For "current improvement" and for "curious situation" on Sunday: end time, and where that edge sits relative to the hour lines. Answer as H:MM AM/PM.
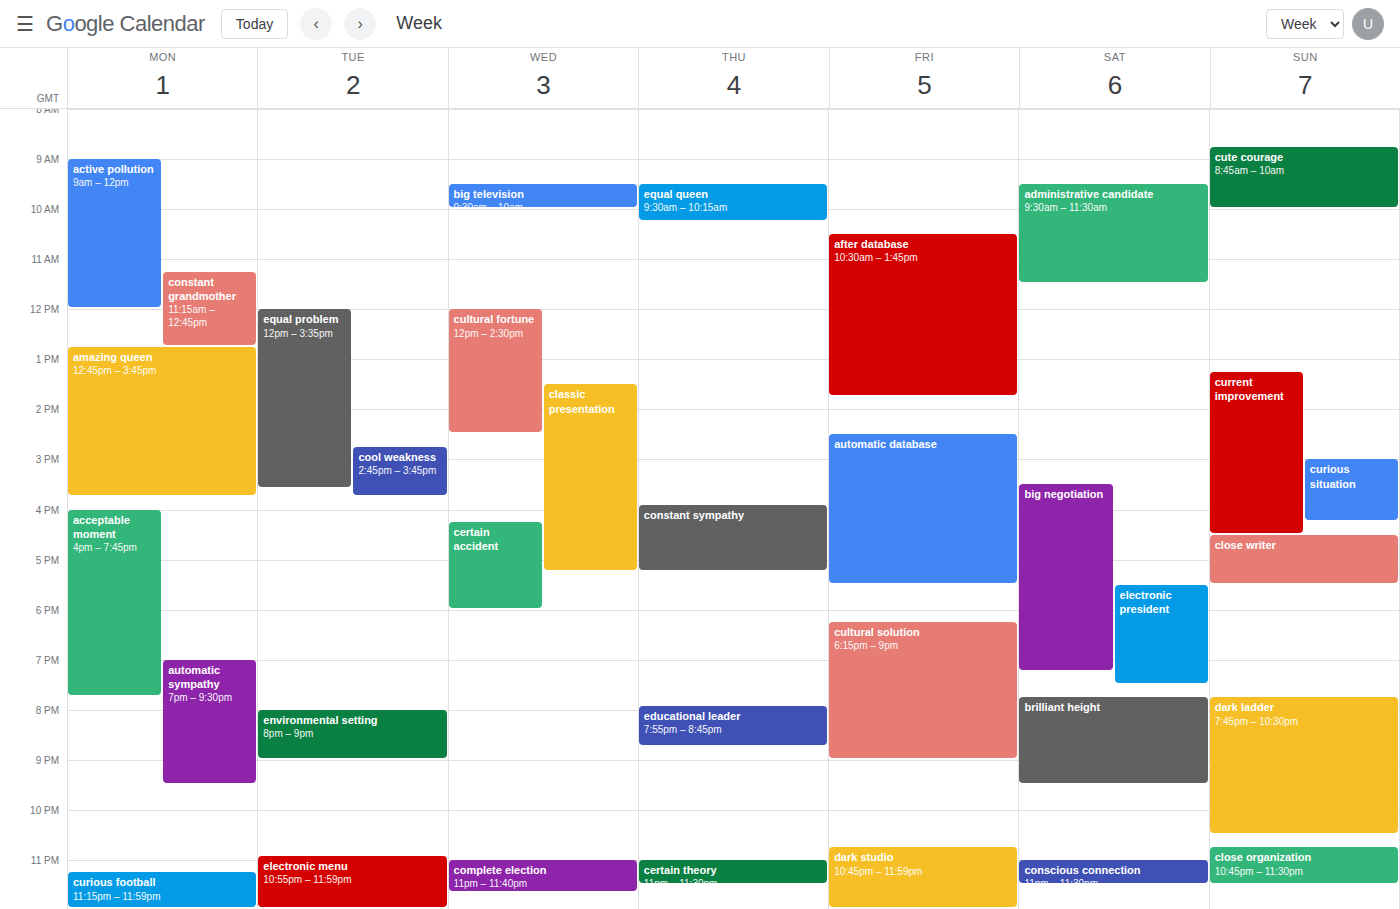
"current improvement": 4:30 PM, halfway between the 4 PM and 5 PM lines. "curious situation": 4:15 PM, neither: a quarter of the way from the 4 PM line to the 5 PM line.